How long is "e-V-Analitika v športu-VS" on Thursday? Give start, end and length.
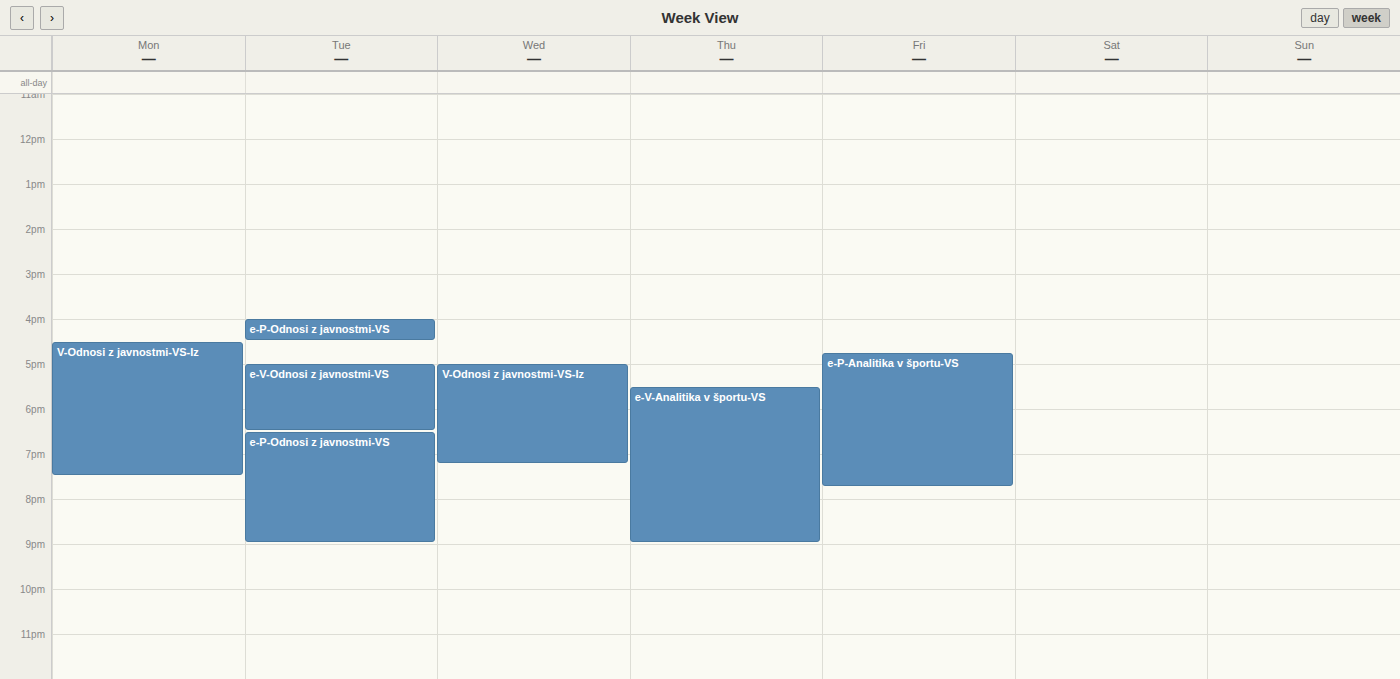
5:30 PM to 9:00 PM, 3 hours 30 minutes